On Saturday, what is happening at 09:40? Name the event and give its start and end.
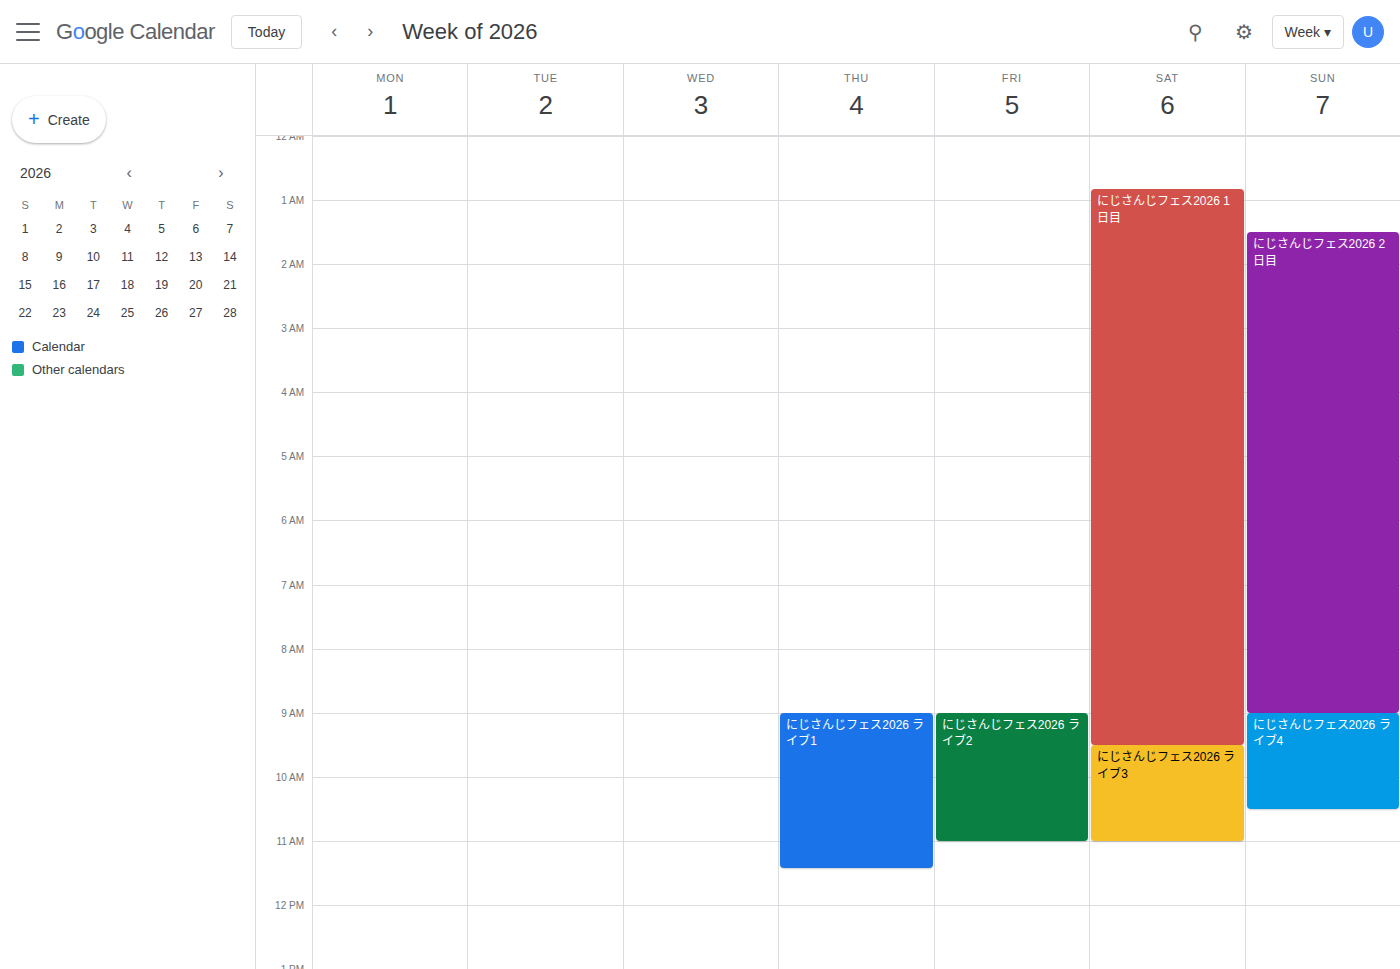
"にじさんじフェス2026 ライブ3", 09:30 to 11:00